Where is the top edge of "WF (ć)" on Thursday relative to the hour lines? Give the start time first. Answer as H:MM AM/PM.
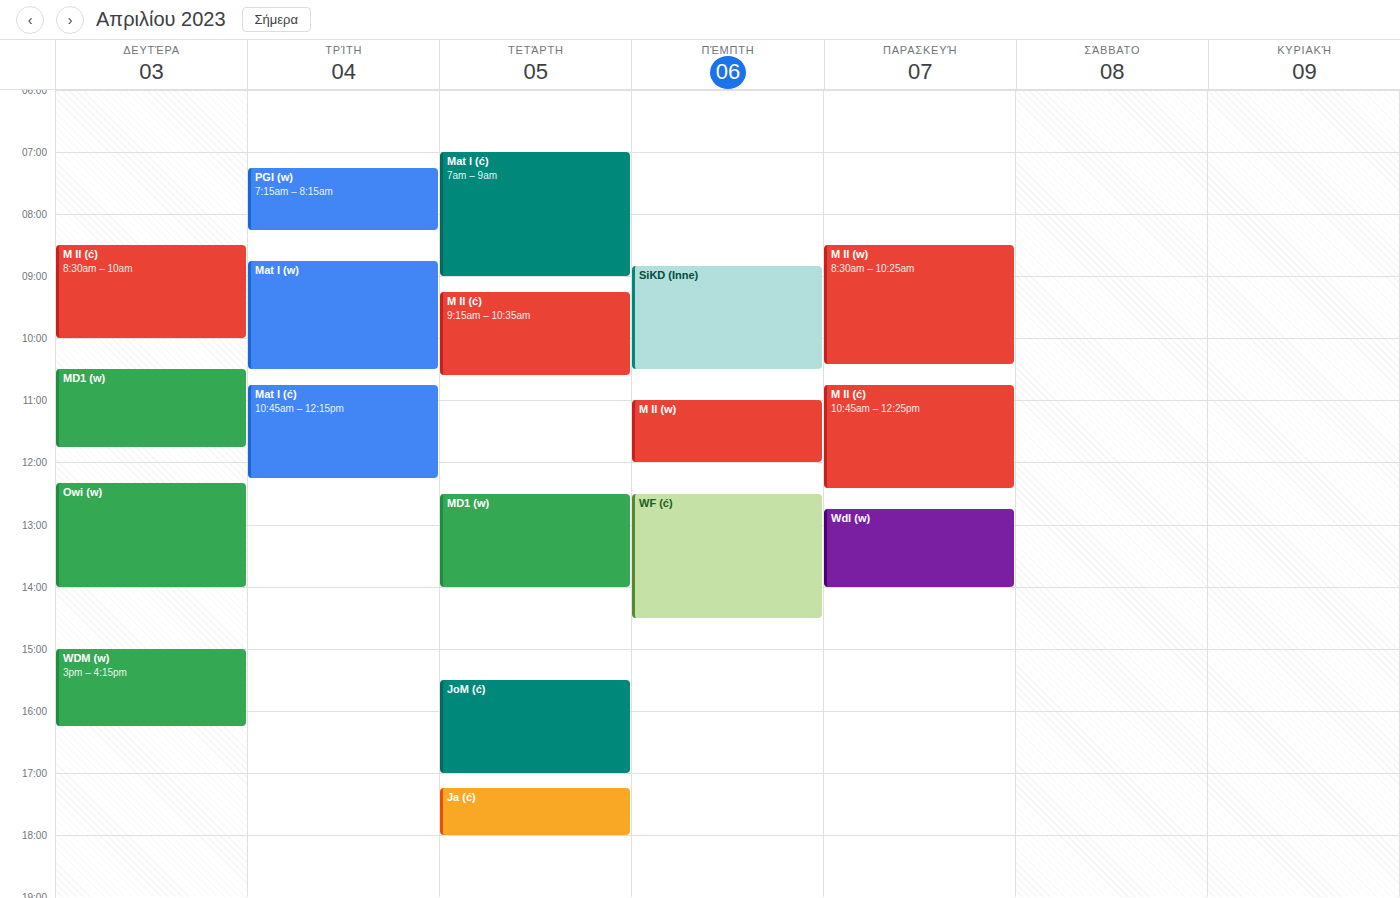
12:30 PM -- halfway between the 12 PM and 1 PM lines.